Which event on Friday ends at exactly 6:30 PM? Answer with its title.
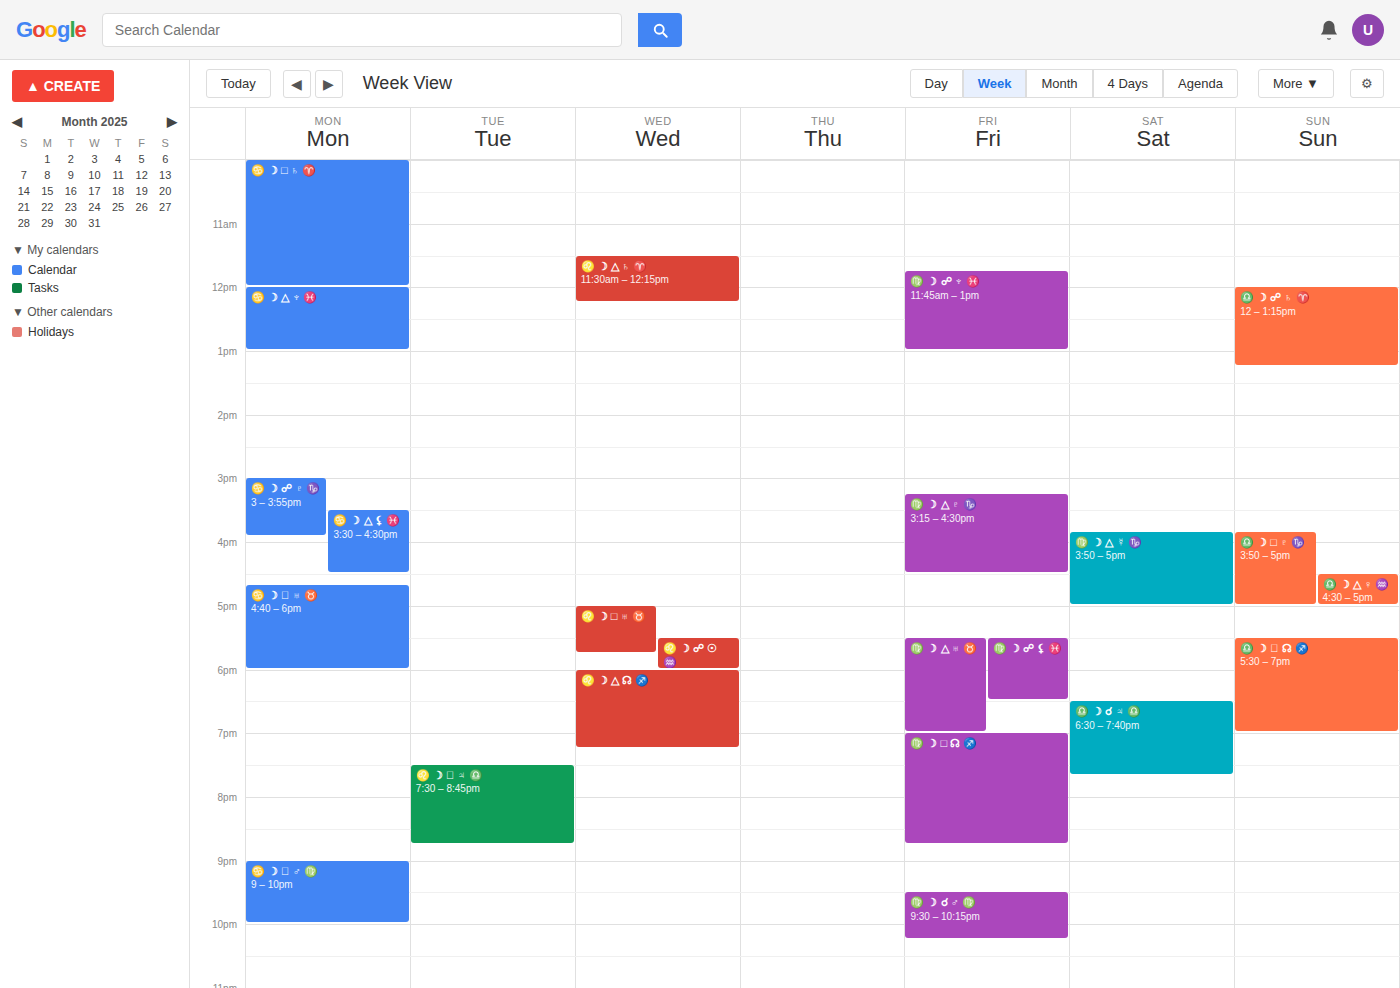
"♍️ ☽ ☍ ⚸ ♓️"